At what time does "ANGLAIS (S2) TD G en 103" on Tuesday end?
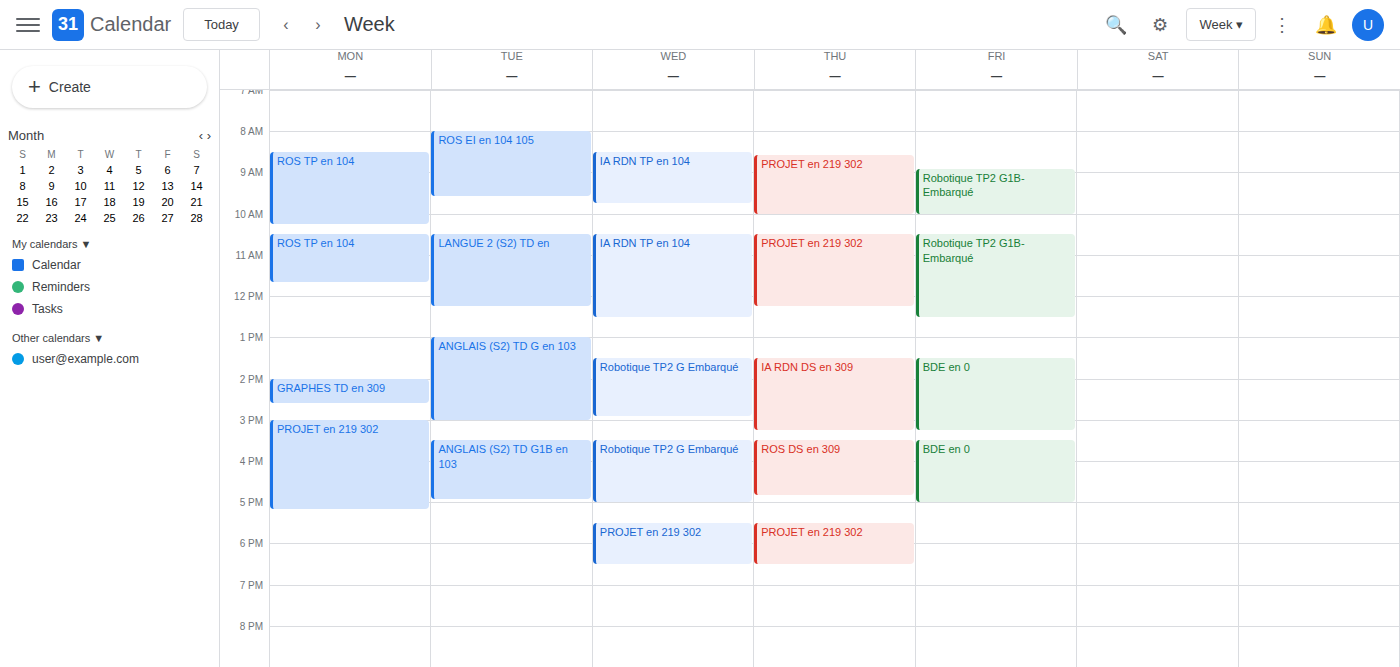
3:00 PM